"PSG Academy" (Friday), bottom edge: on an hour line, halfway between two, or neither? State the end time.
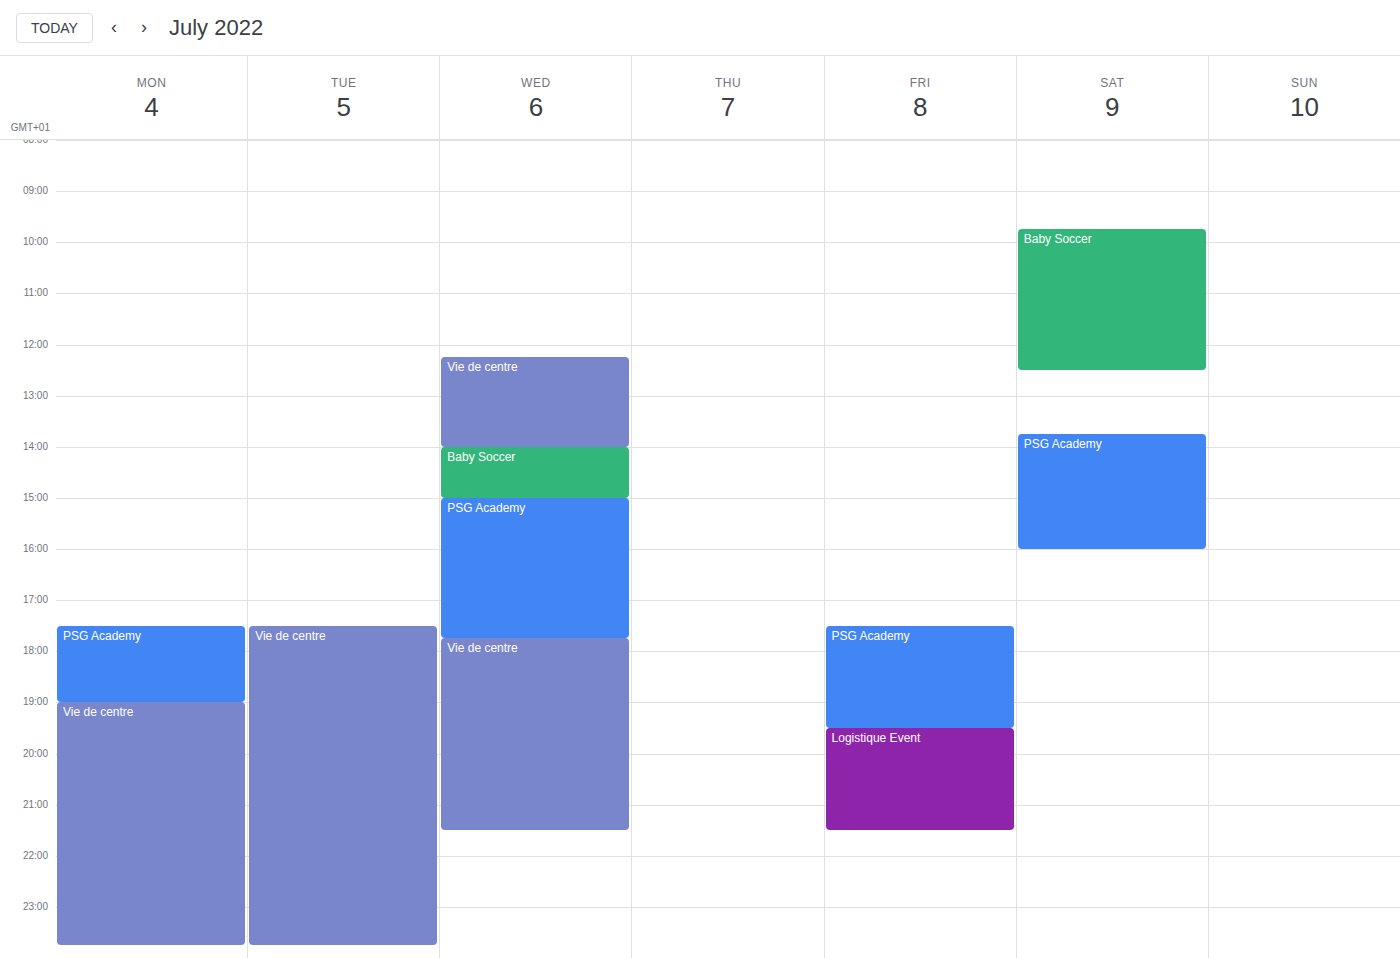
7:30 PM -- halfway between the 7 PM and 8 PM lines.